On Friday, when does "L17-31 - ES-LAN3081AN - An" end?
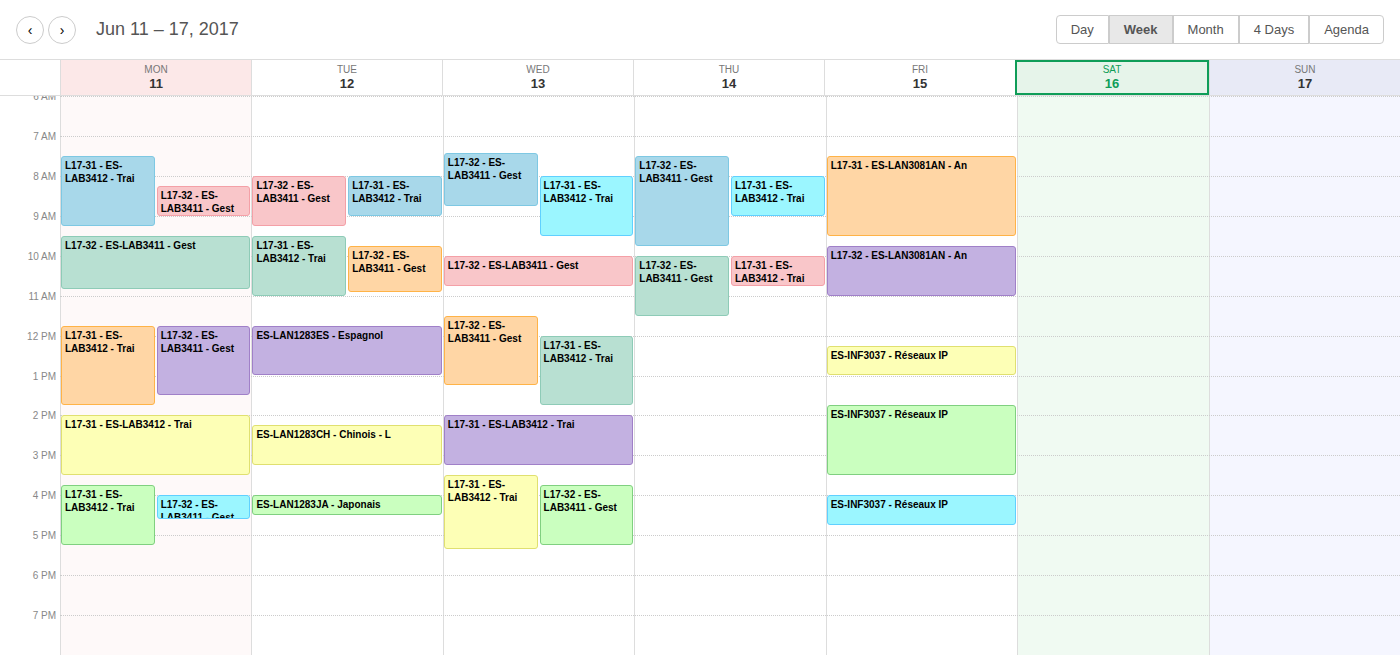
09:30